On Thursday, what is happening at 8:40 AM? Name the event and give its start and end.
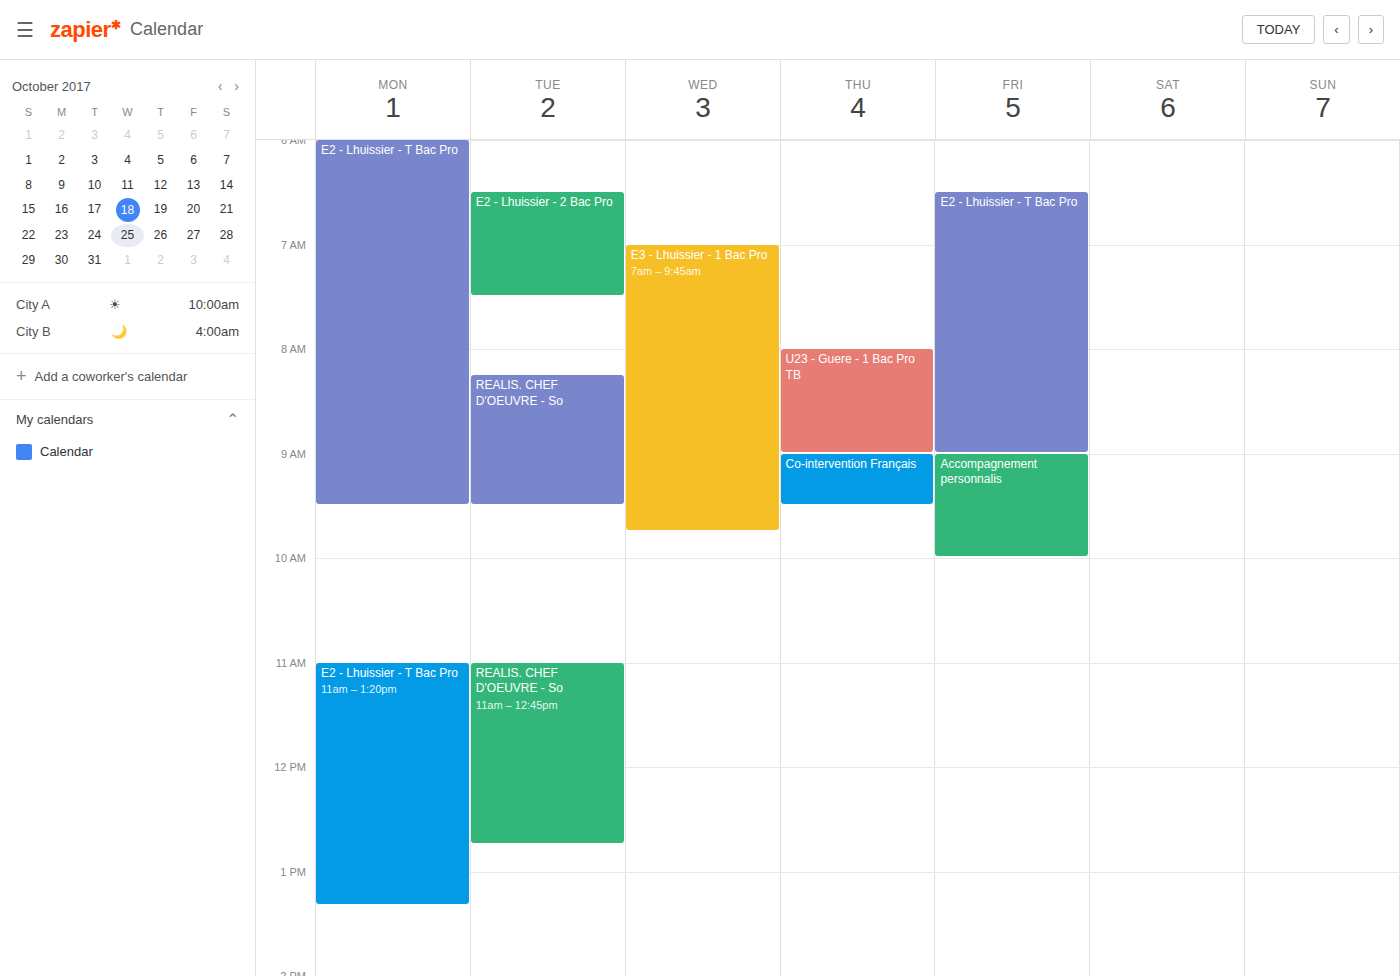
"U23 - Guere - 1 Bac Pro TB", 8:00 AM to 9:00 AM